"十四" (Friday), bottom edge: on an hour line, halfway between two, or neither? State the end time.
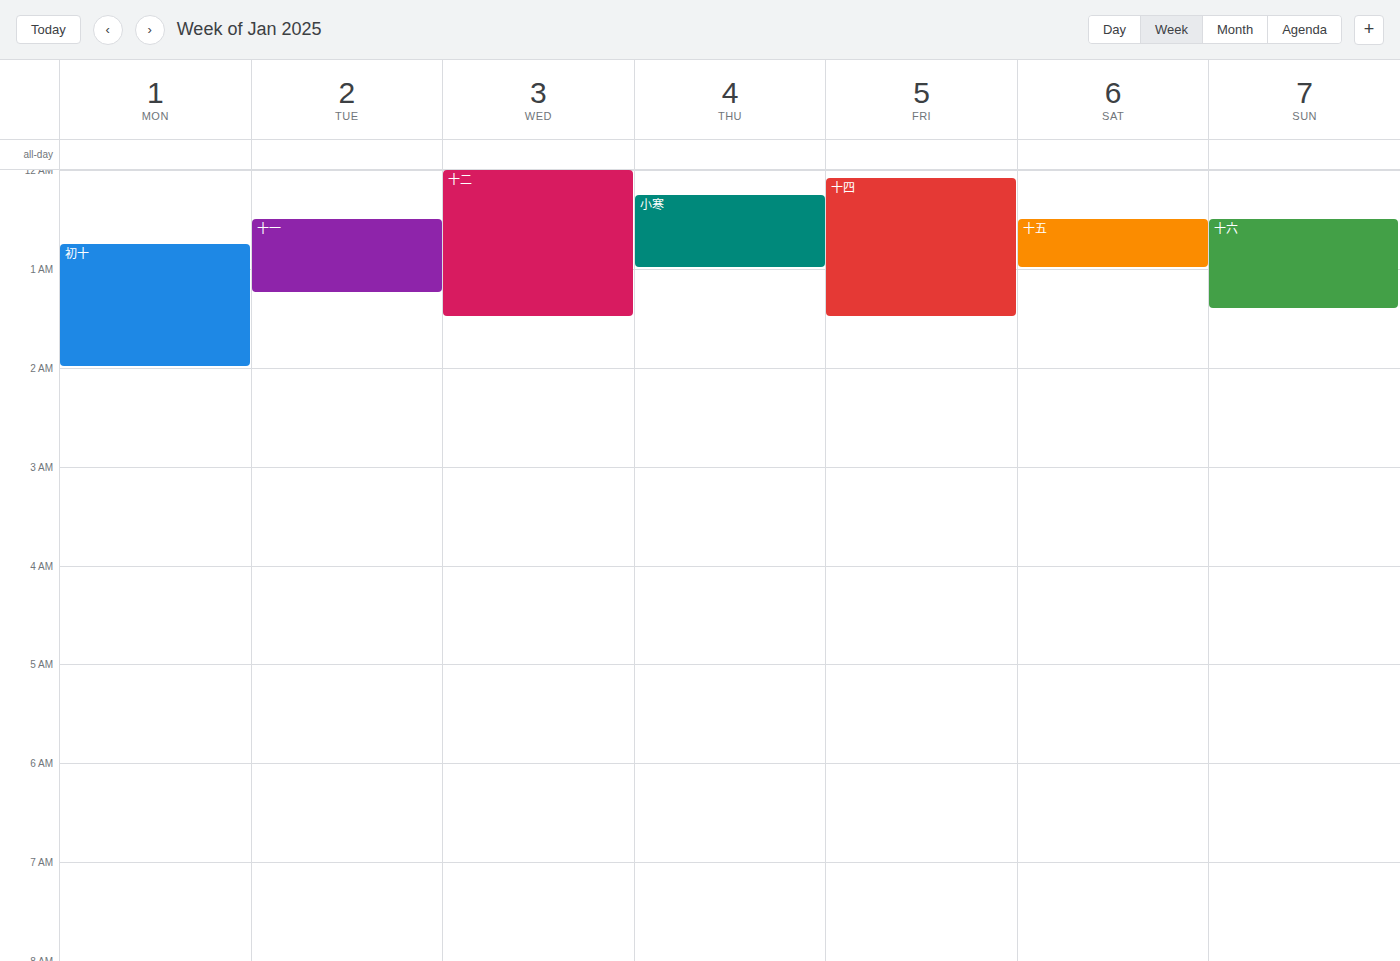
1:30 AM -- halfway between the 1 AM and 2 AM lines.